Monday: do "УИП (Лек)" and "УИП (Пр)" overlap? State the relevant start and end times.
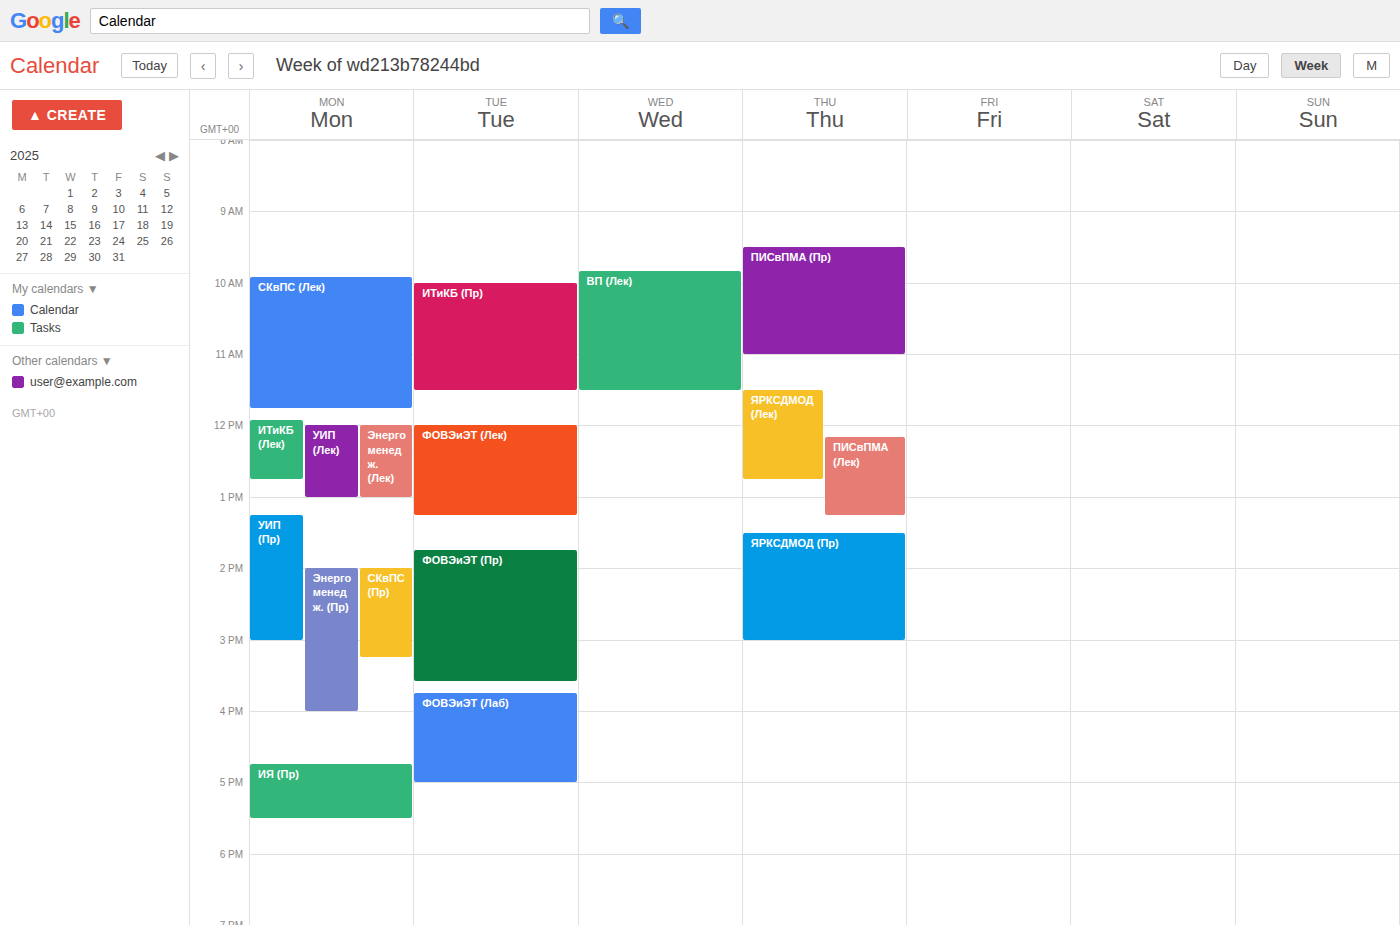
"УИП (Лек)" ends at 1:00 PM and "УИП (Пр)" starts at 1:15 PM -- no overlap.